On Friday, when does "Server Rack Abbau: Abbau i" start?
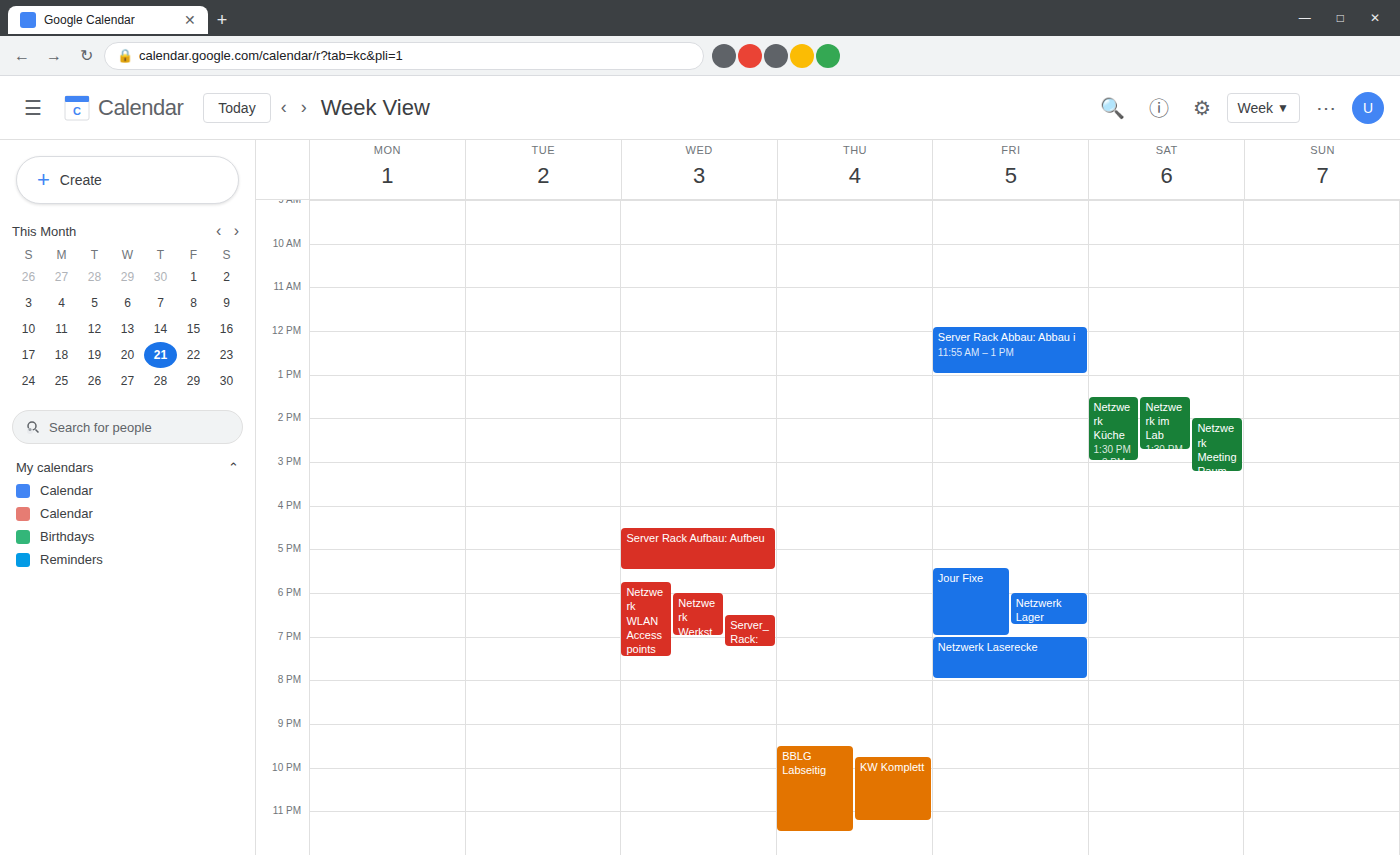
11:55 AM